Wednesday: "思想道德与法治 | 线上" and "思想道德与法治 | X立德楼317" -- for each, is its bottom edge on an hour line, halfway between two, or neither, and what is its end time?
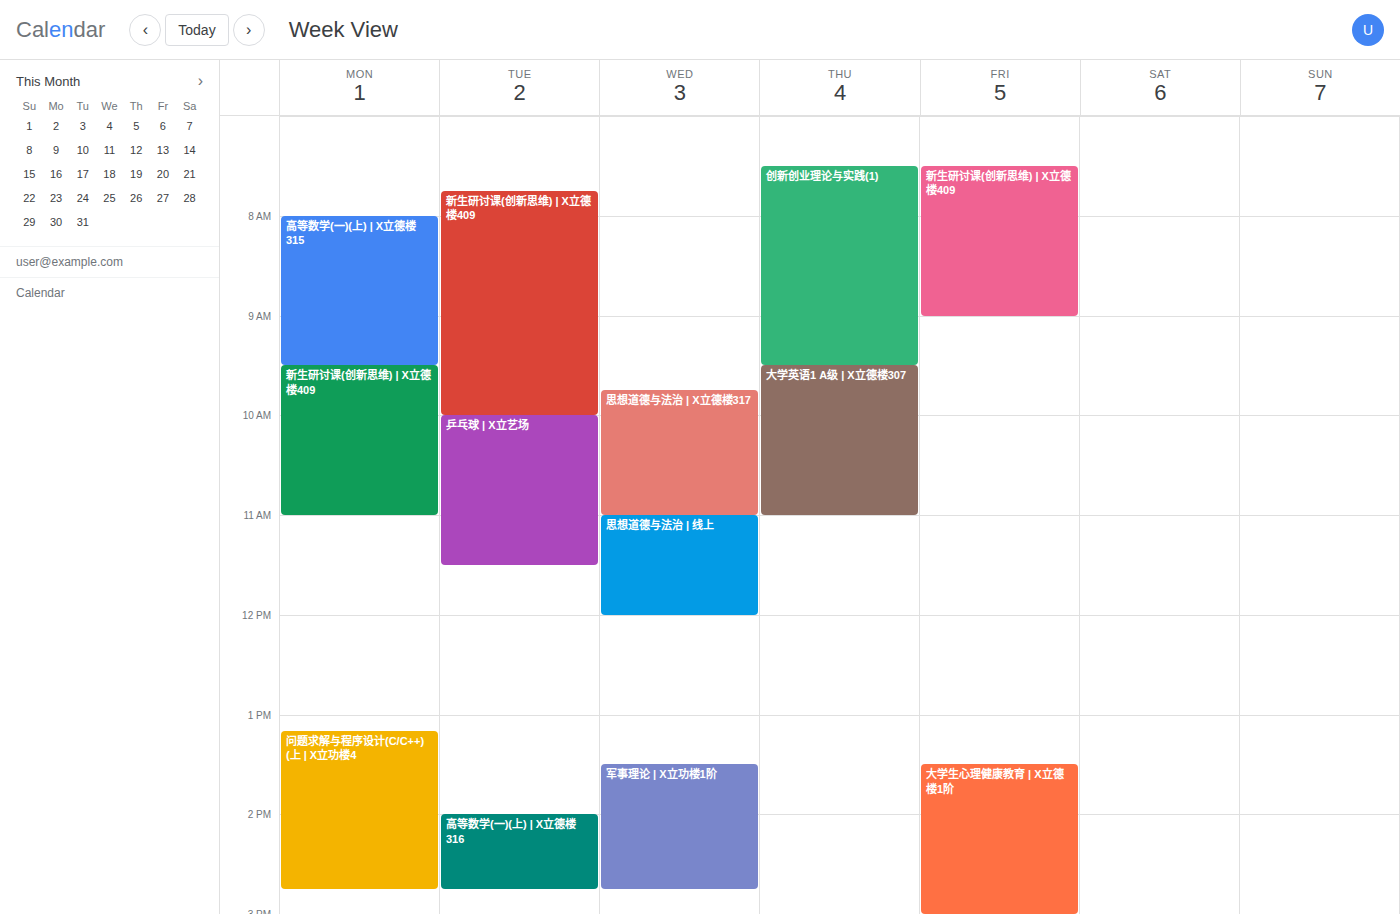
"思想道德与法治 | 线上": 12:00 PM, exactly on the 12 PM line. "思想道德与法治 | X立德楼317": 11:00 AM, exactly on the 11 AM line.